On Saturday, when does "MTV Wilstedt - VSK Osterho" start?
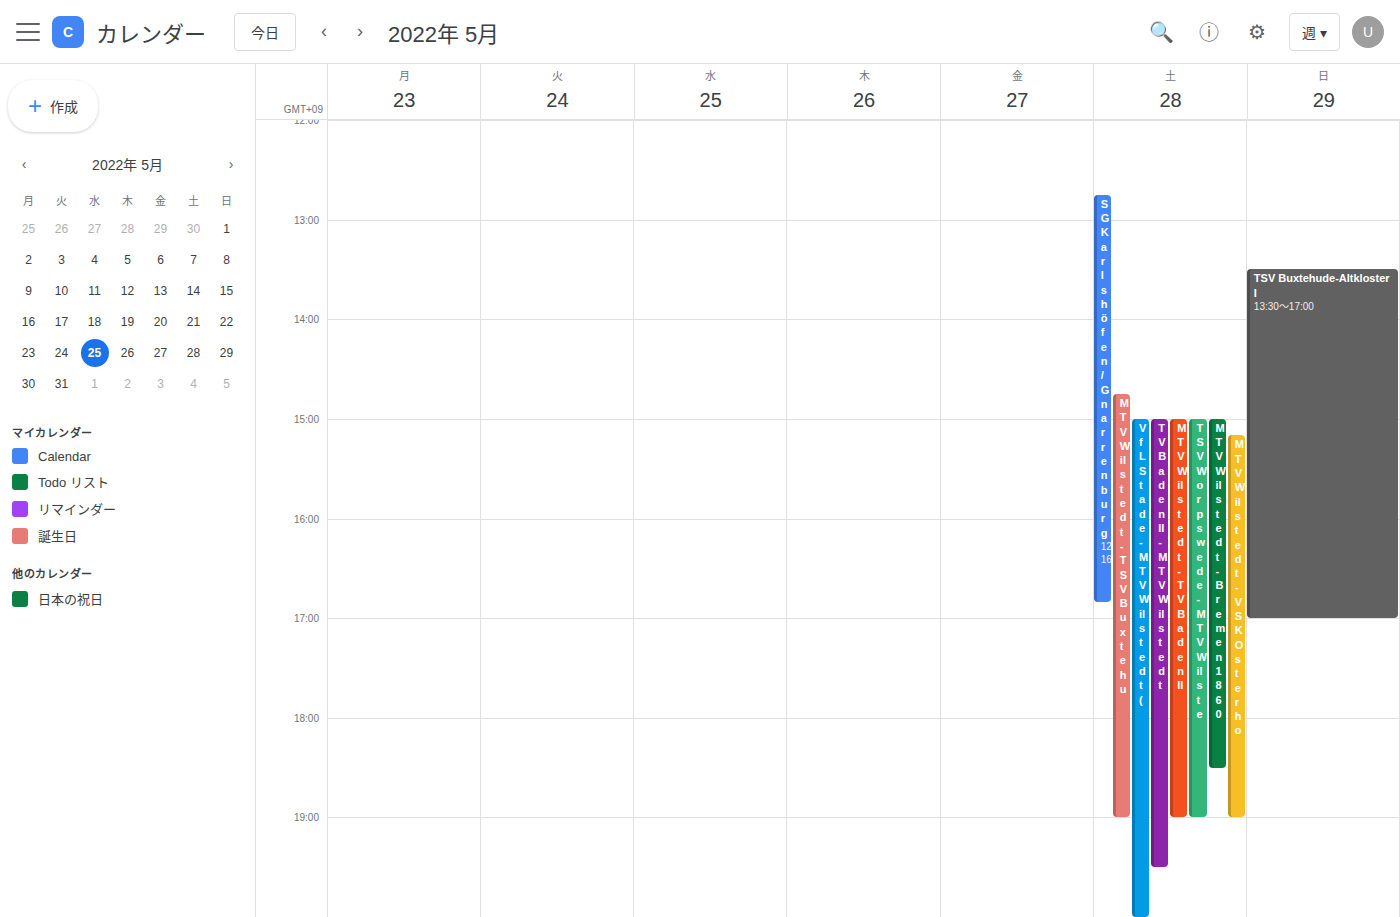
15:10